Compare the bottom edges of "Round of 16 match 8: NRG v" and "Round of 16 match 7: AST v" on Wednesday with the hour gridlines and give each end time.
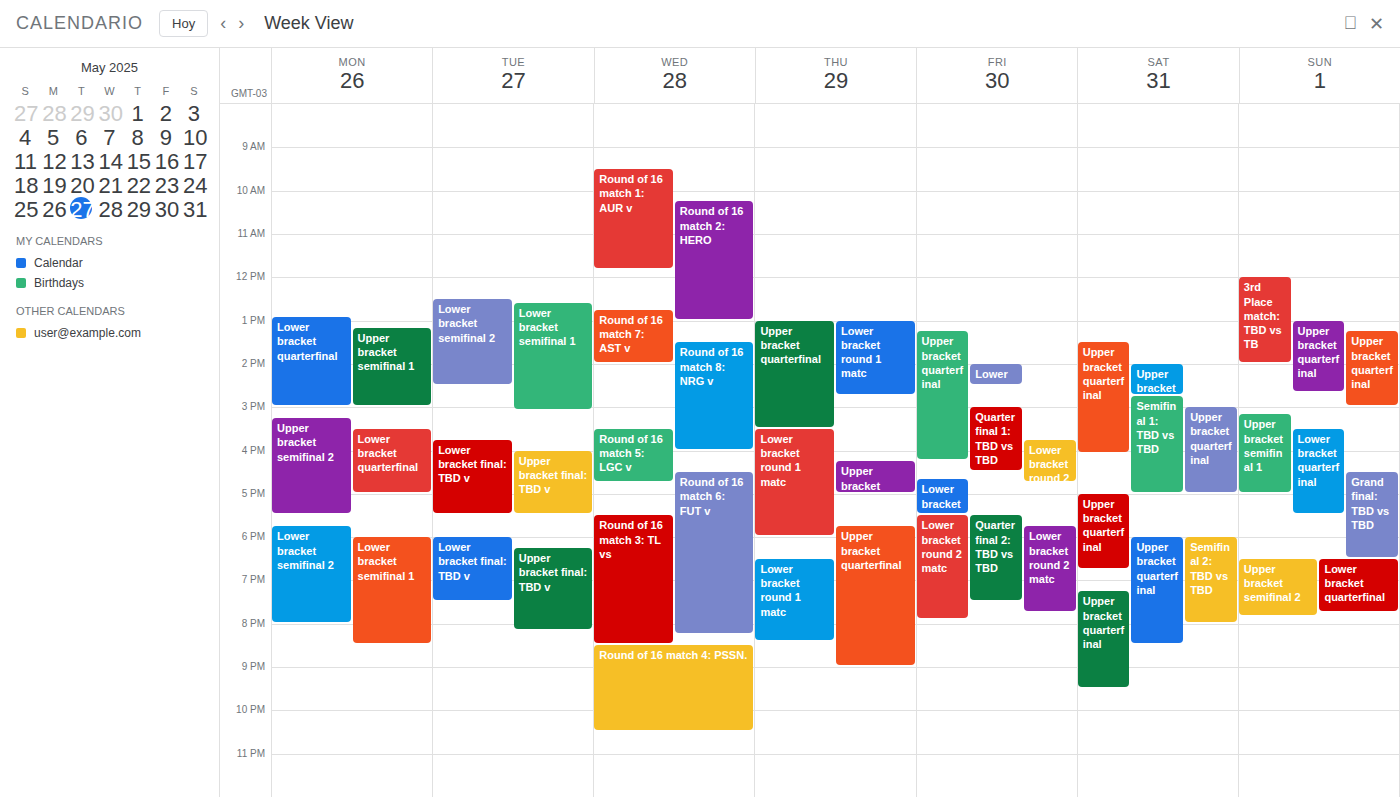
"Round of 16 match 8: NRG v": 4:00 PM, exactly on the 4 PM line. "Round of 16 match 7: AST v": 2:00 PM, exactly on the 2 PM line.